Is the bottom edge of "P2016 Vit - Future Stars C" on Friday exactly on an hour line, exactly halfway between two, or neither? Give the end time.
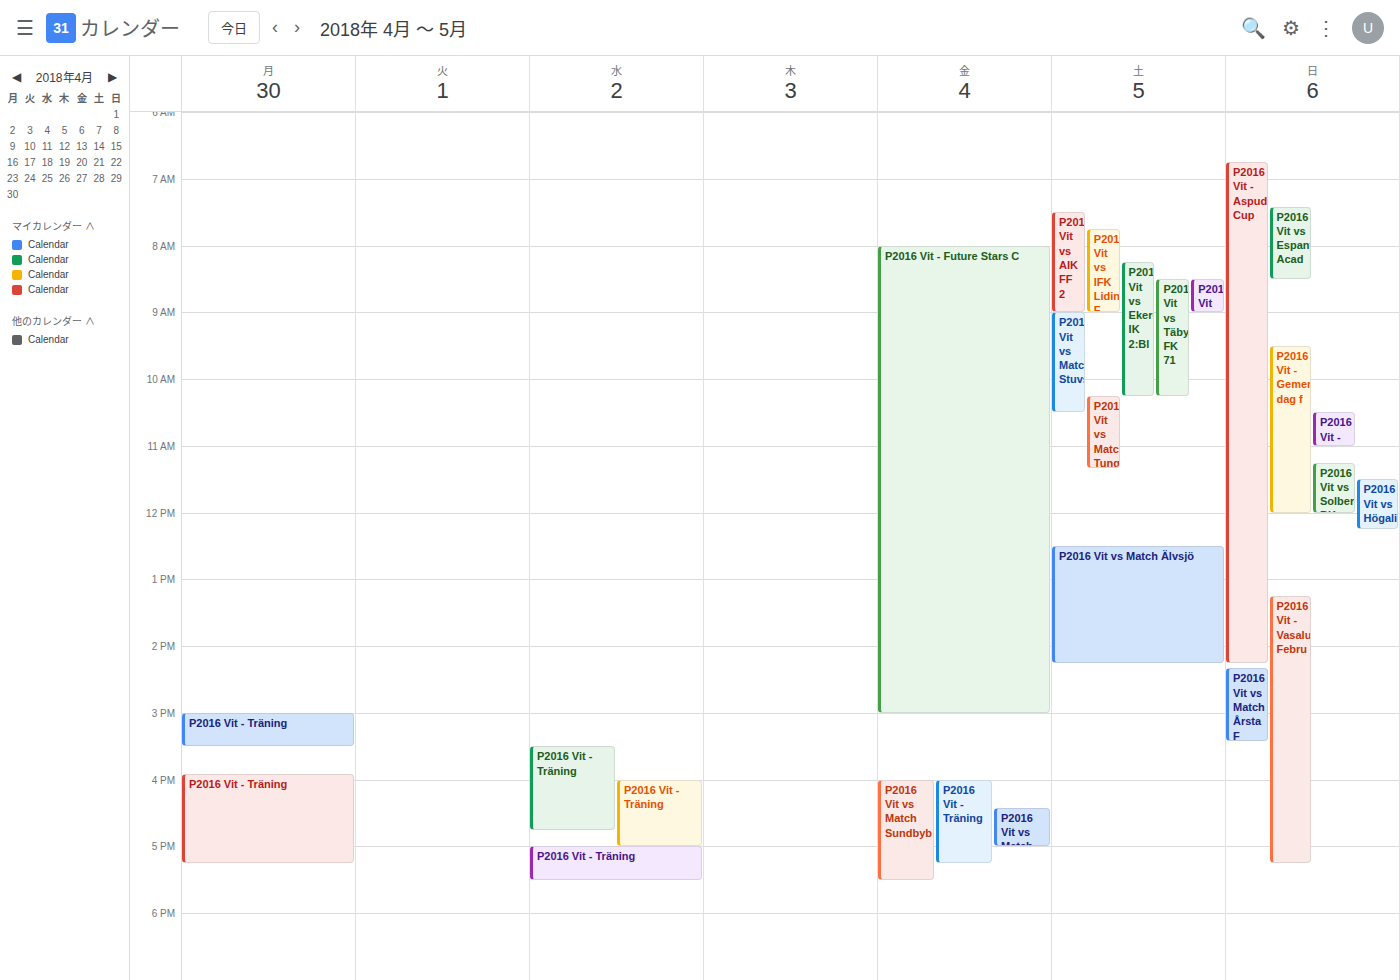
3:00 PM -- exactly on the 3 PM line.